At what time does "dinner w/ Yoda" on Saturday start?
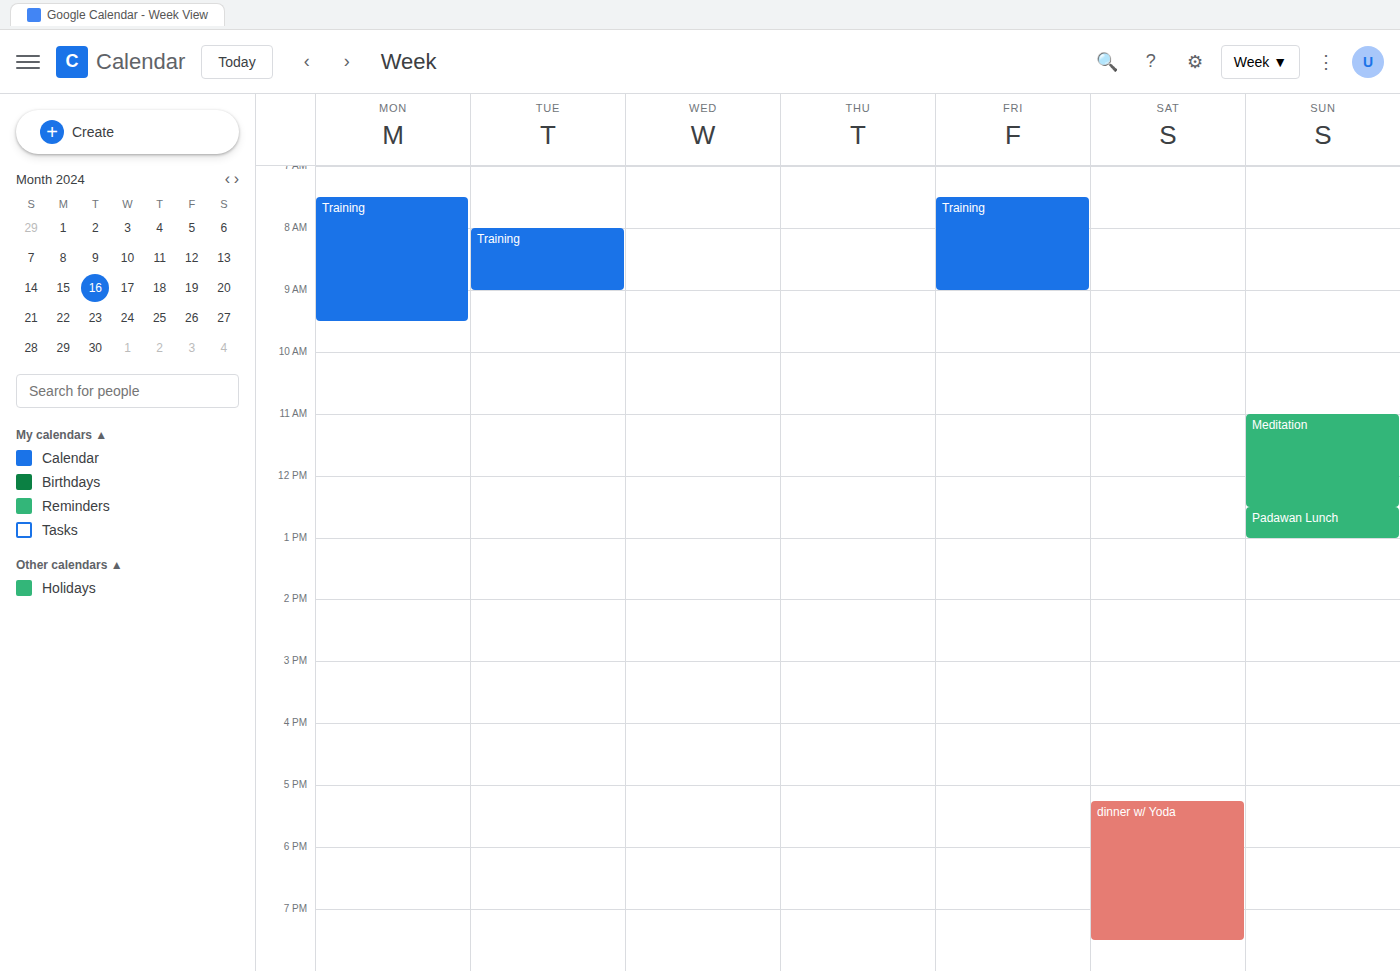
17:15